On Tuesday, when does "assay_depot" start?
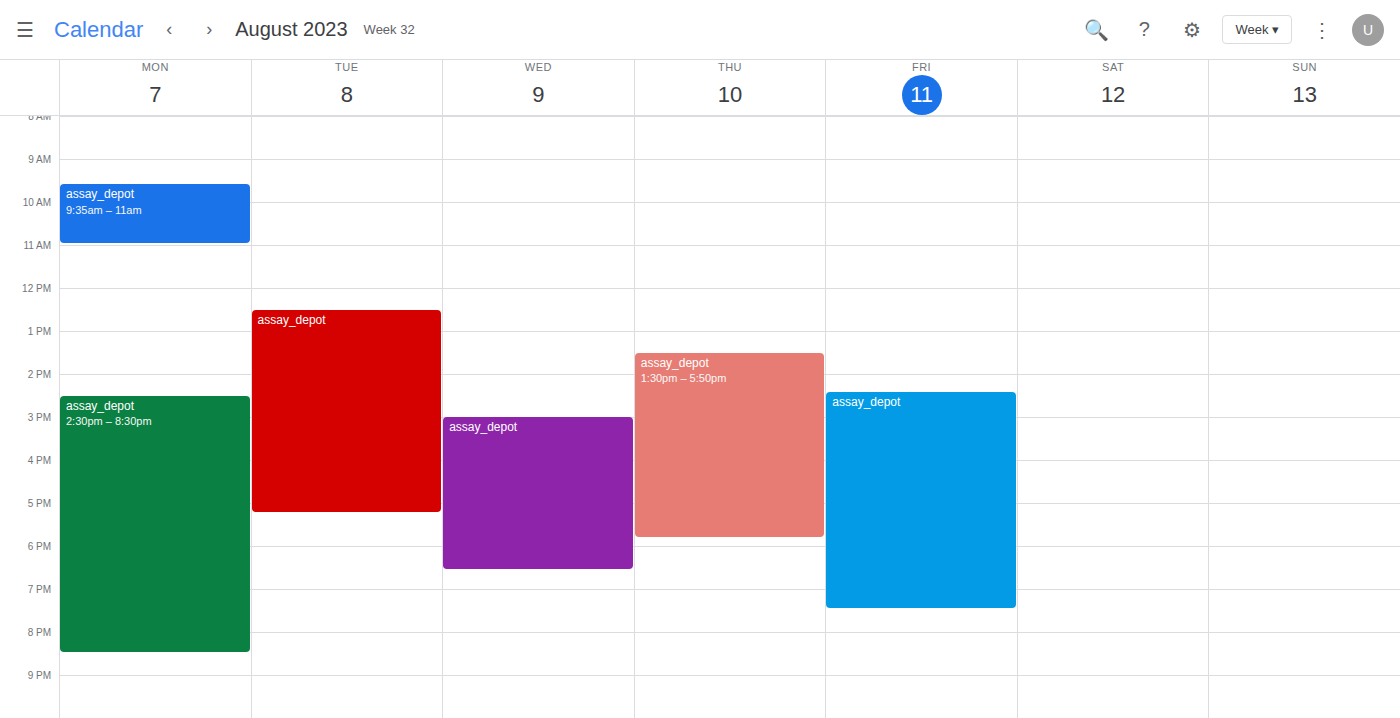
12:30 PM